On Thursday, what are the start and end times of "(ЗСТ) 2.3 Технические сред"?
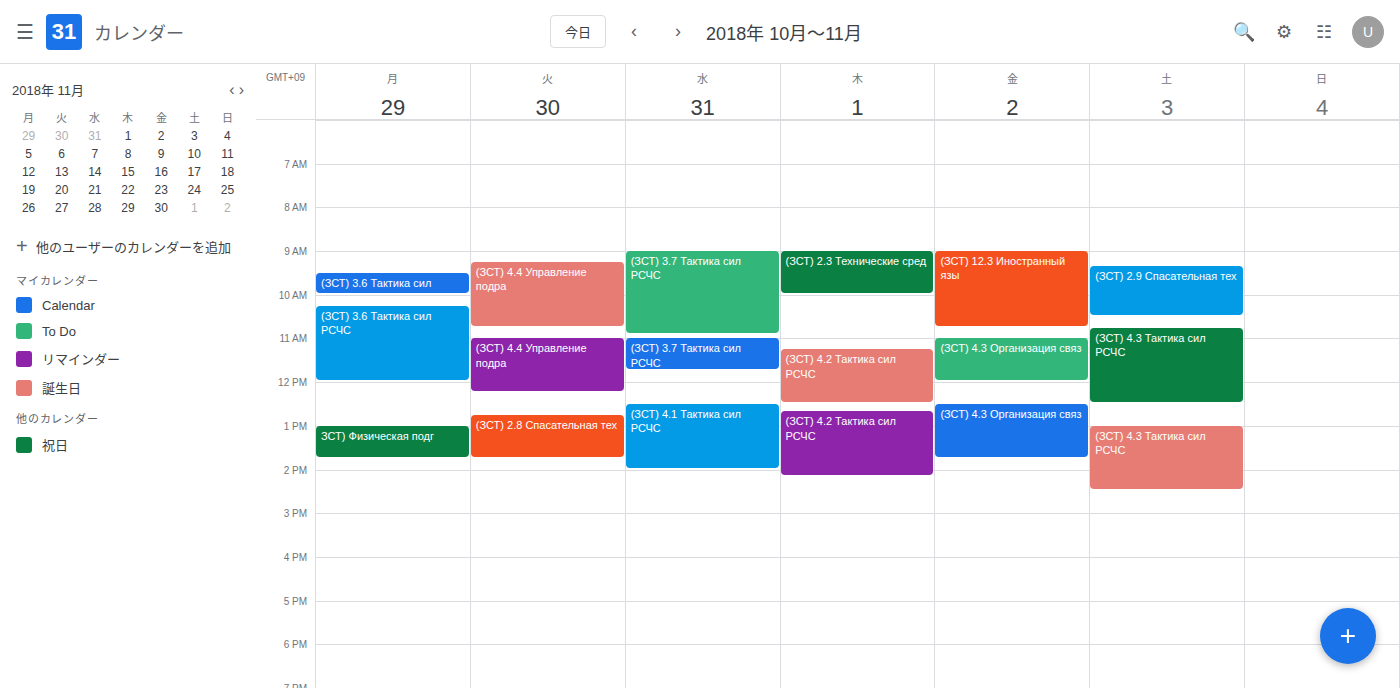
9:00 AM to 10:00 AM